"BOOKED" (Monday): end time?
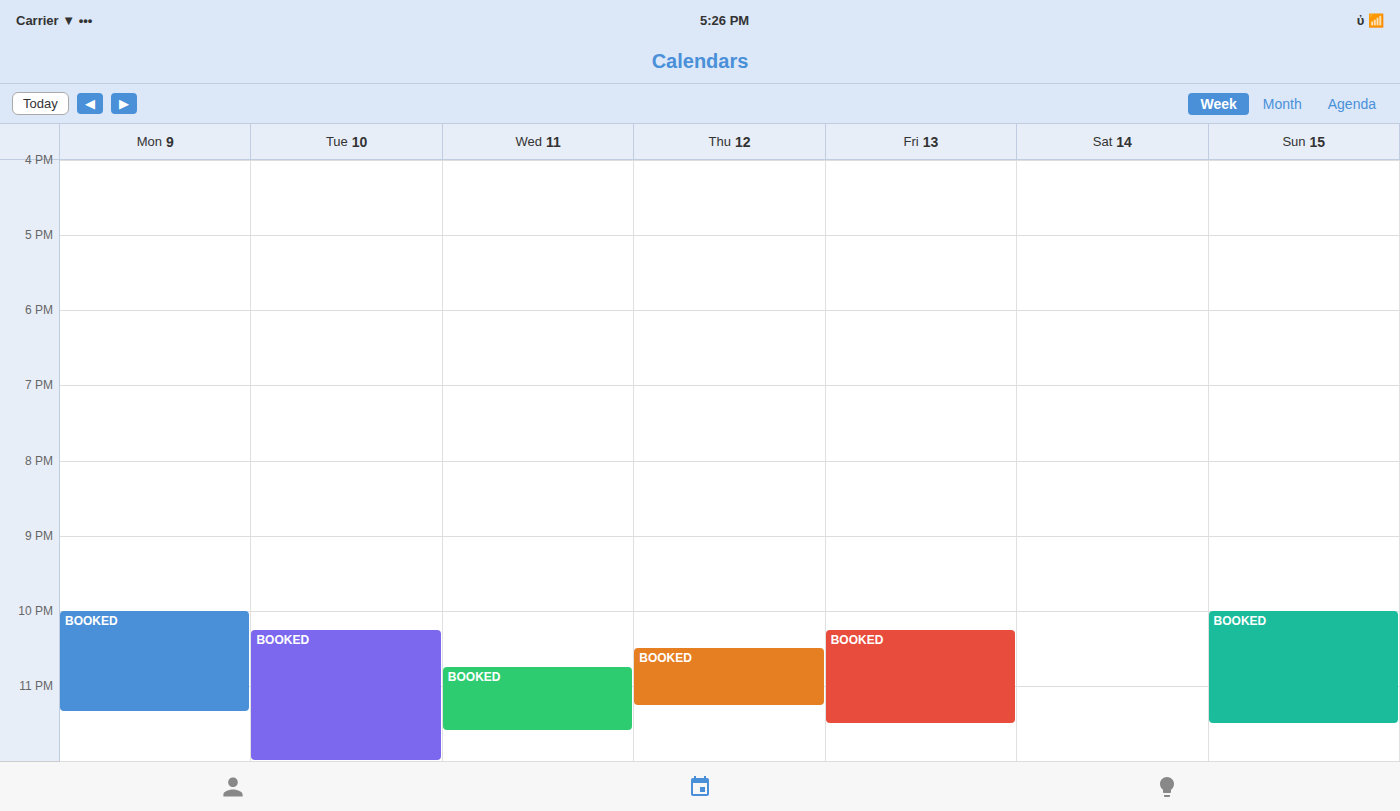
23:20